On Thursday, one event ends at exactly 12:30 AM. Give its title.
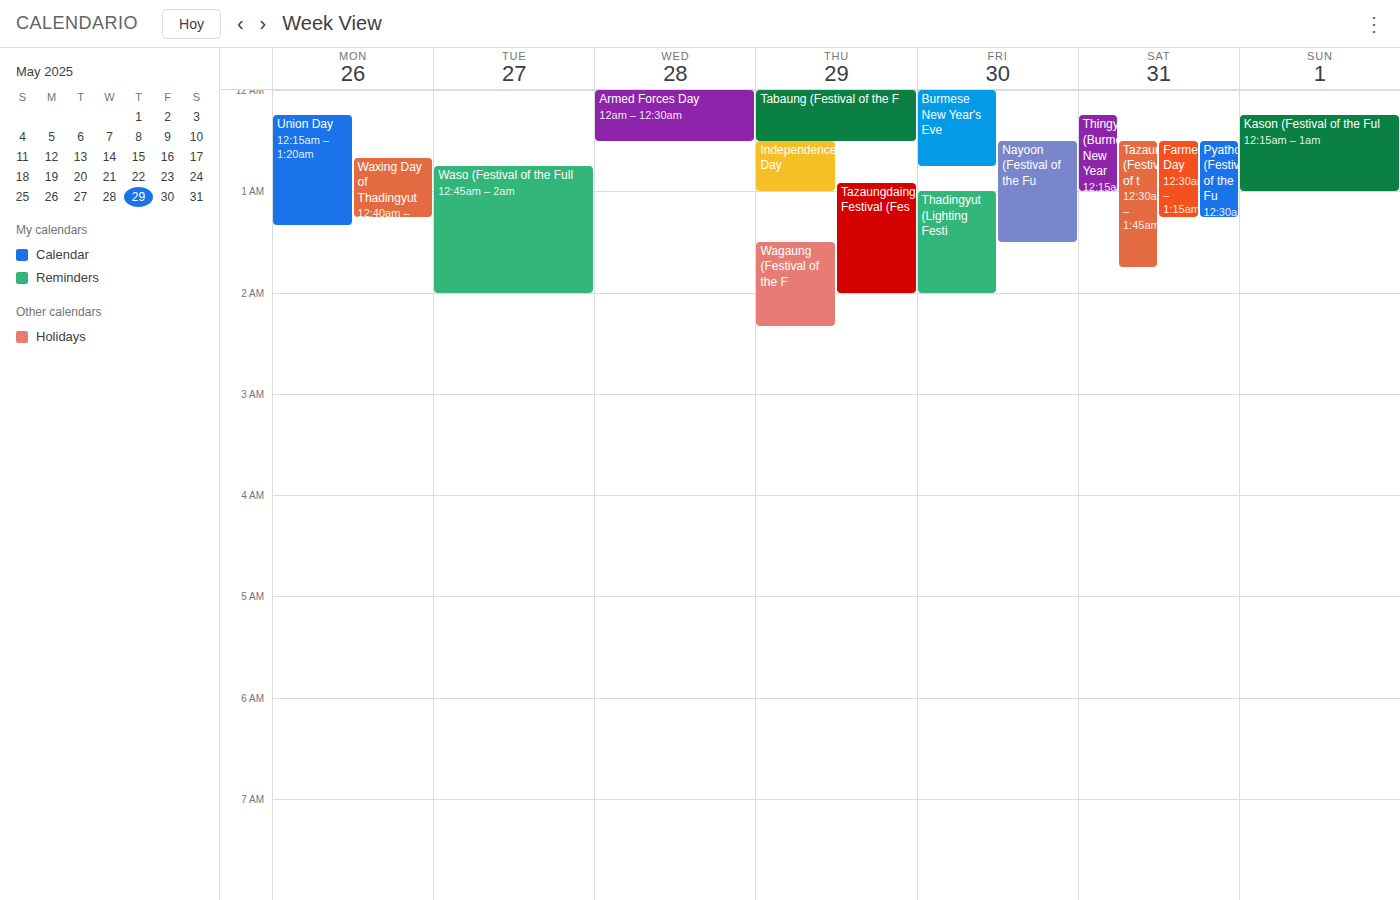
"Tabaung (Festival of the F"